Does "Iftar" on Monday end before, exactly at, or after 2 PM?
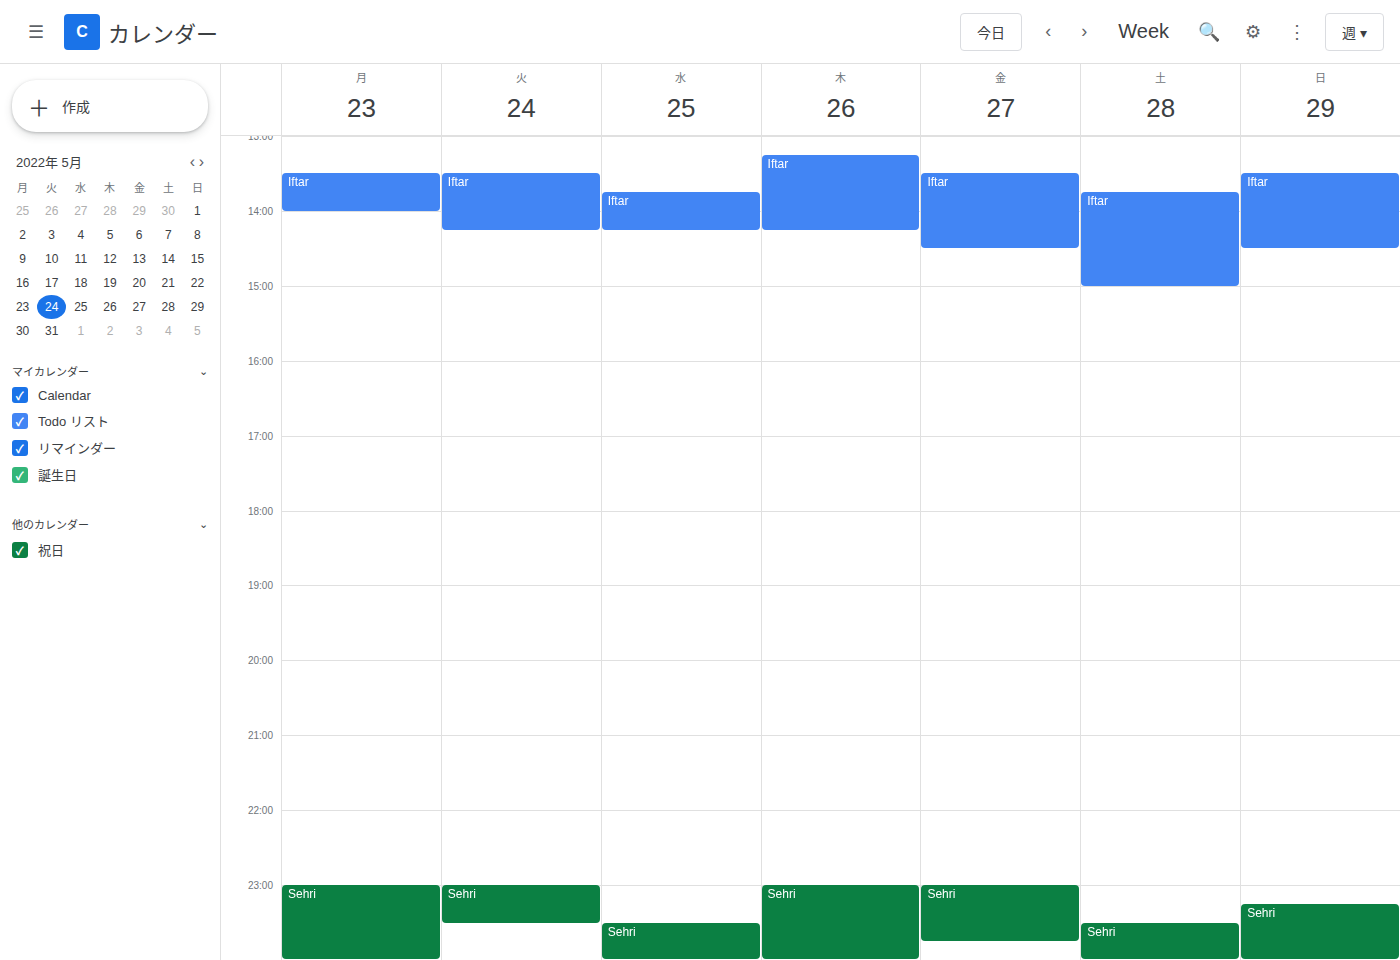
2:00 PM -- exactly at 2 PM, on the 2 PM line.